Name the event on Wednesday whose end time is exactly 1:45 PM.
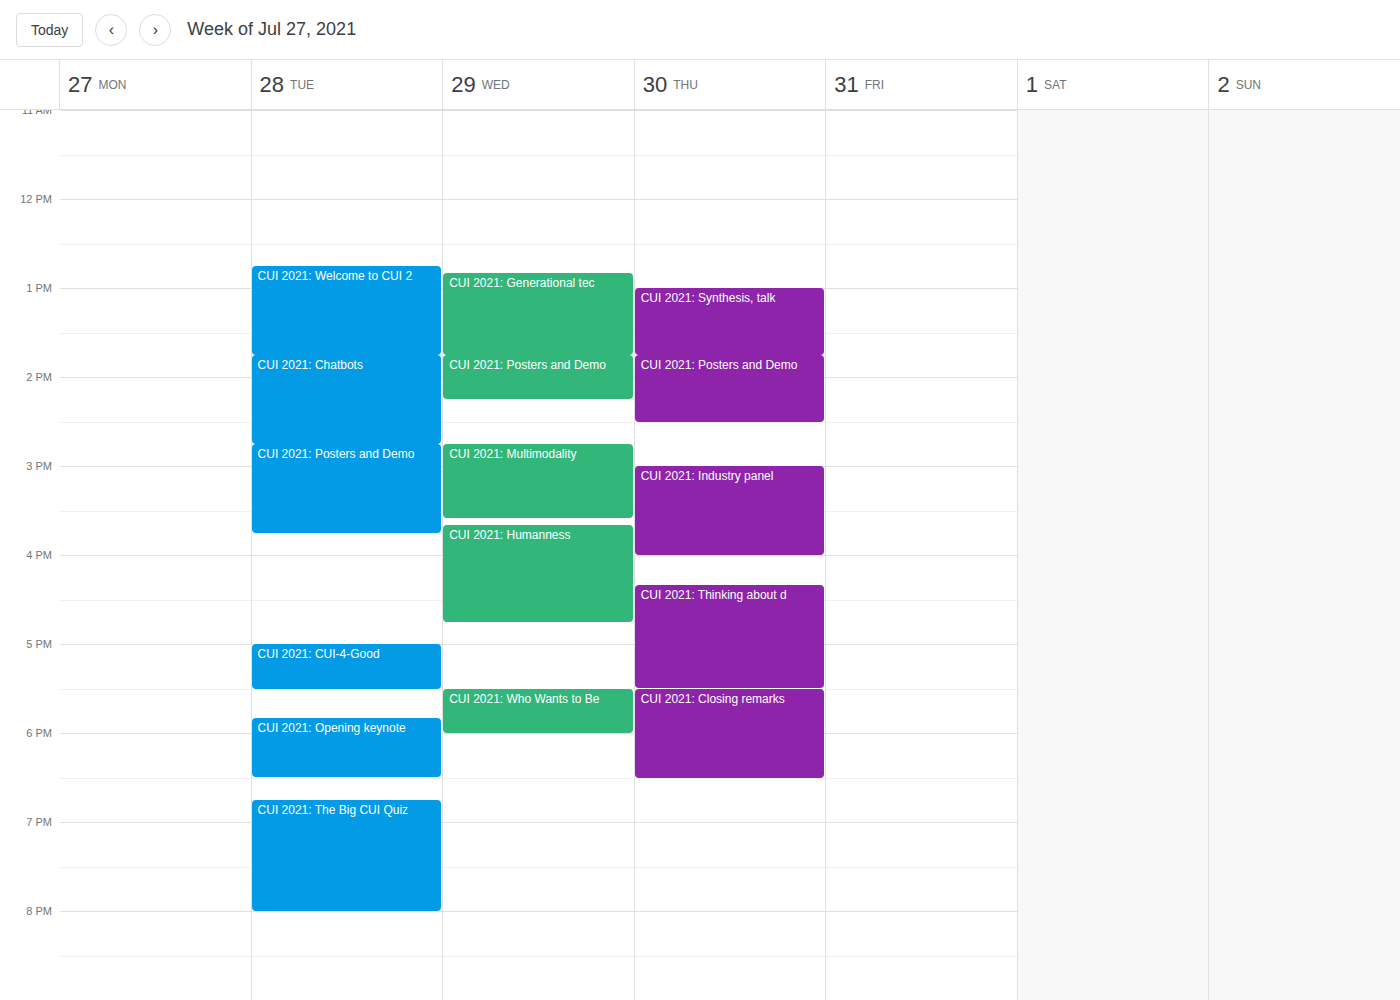
"CUI 2021: Generational tec"